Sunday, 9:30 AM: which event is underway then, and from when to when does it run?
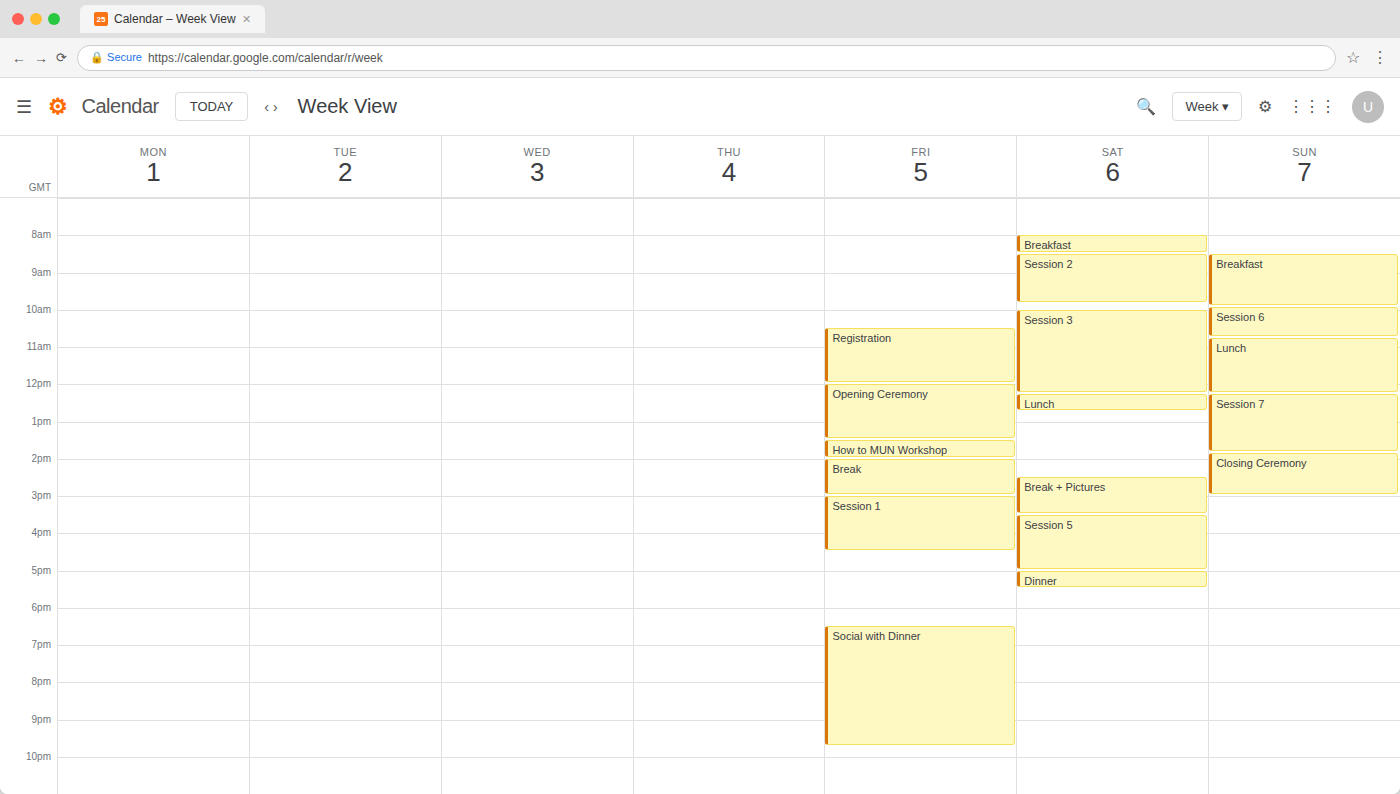
"Breakfast", 8:30 AM to 9:55 AM